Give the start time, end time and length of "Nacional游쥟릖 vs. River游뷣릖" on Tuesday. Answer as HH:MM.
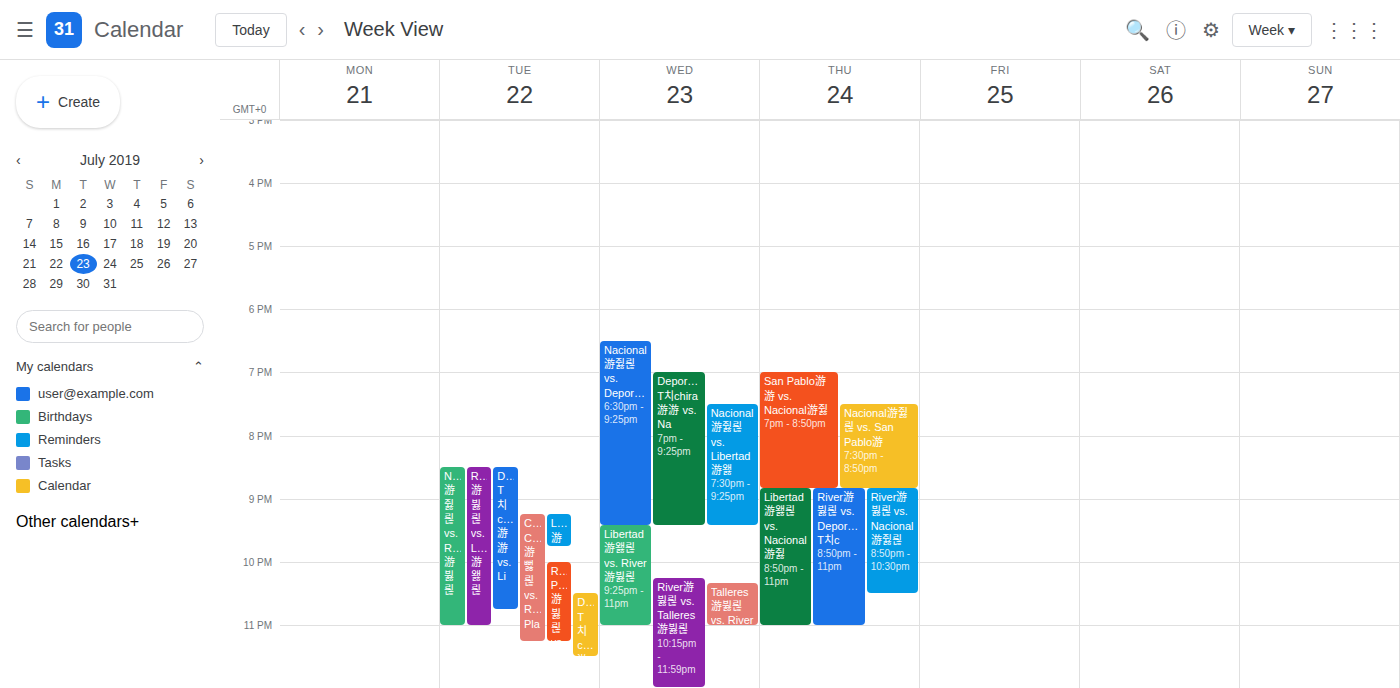
20:30 to 23:00, 2 hours 30 minutes